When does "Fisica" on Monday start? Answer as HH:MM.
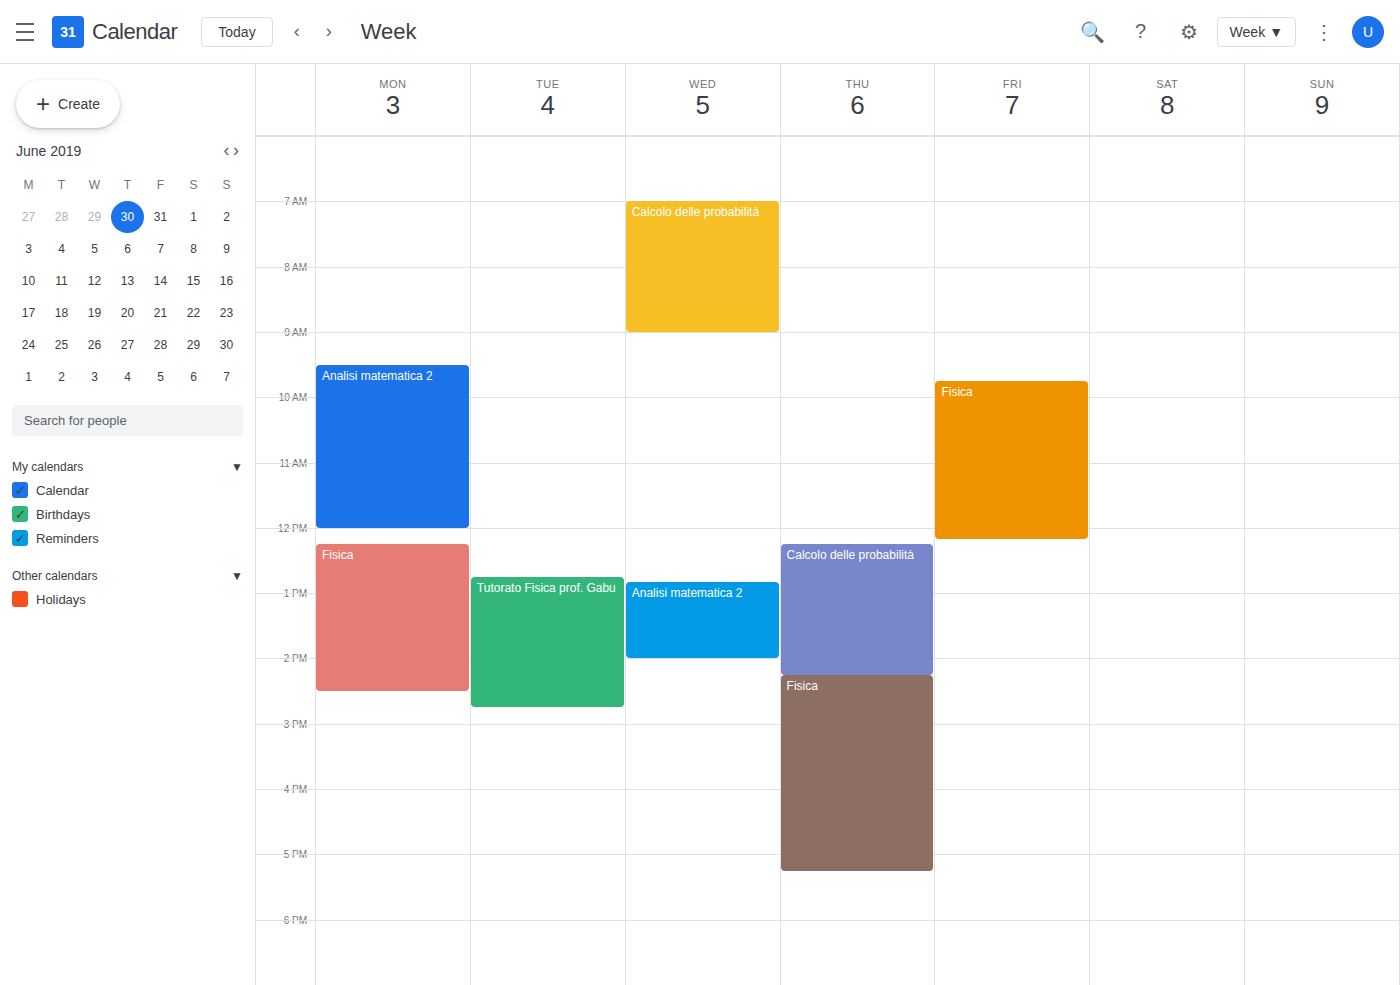
12:15